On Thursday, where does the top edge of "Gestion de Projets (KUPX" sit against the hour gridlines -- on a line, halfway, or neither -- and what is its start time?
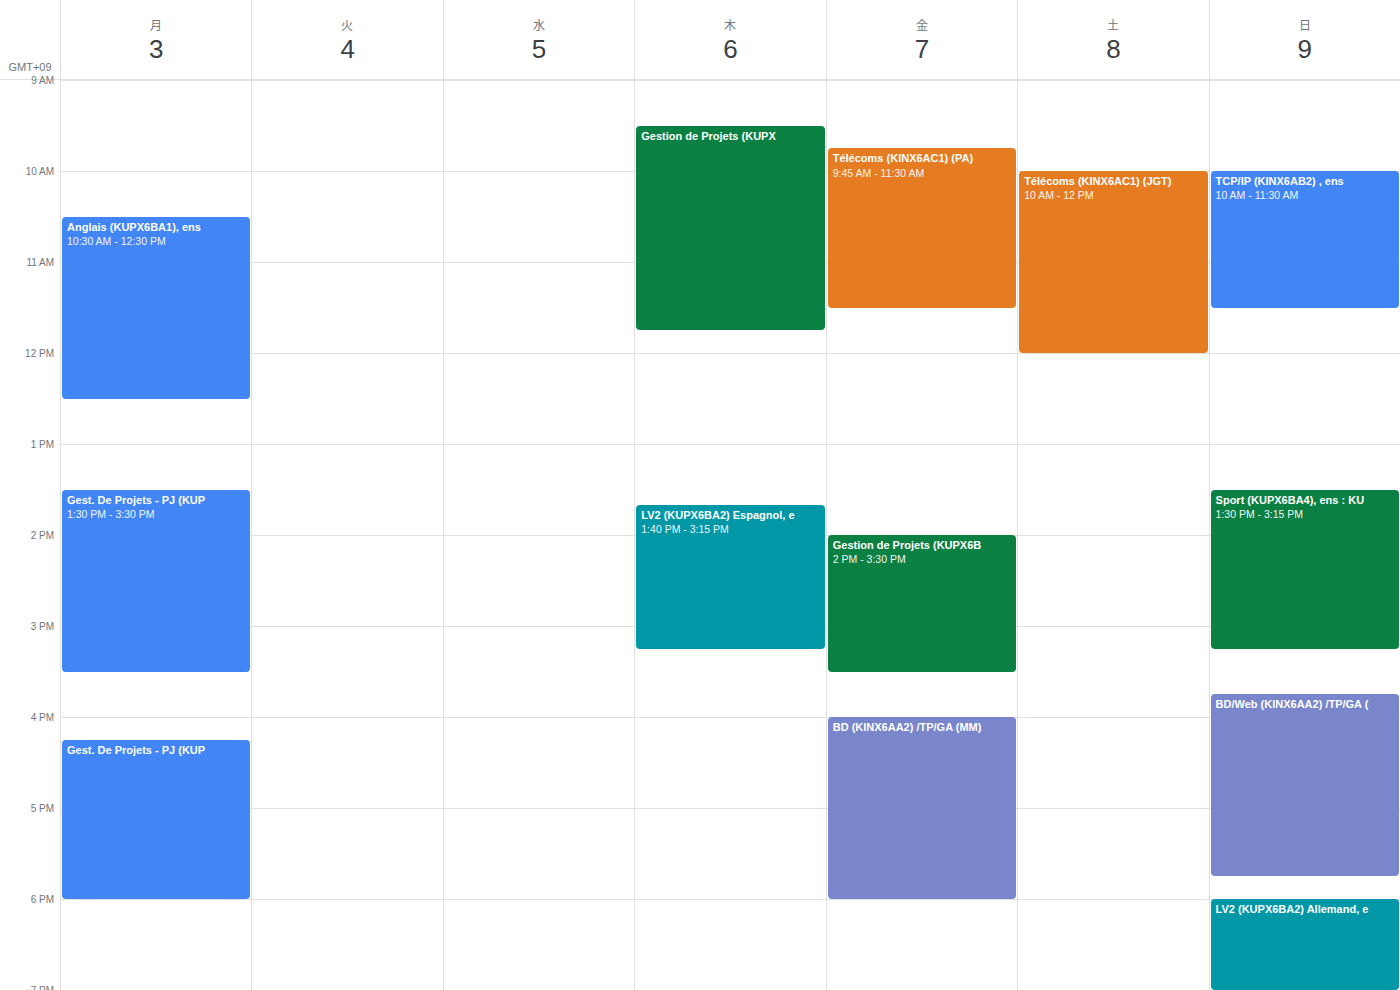
09:30 -- halfway between the 09:00 and 10:00 lines.